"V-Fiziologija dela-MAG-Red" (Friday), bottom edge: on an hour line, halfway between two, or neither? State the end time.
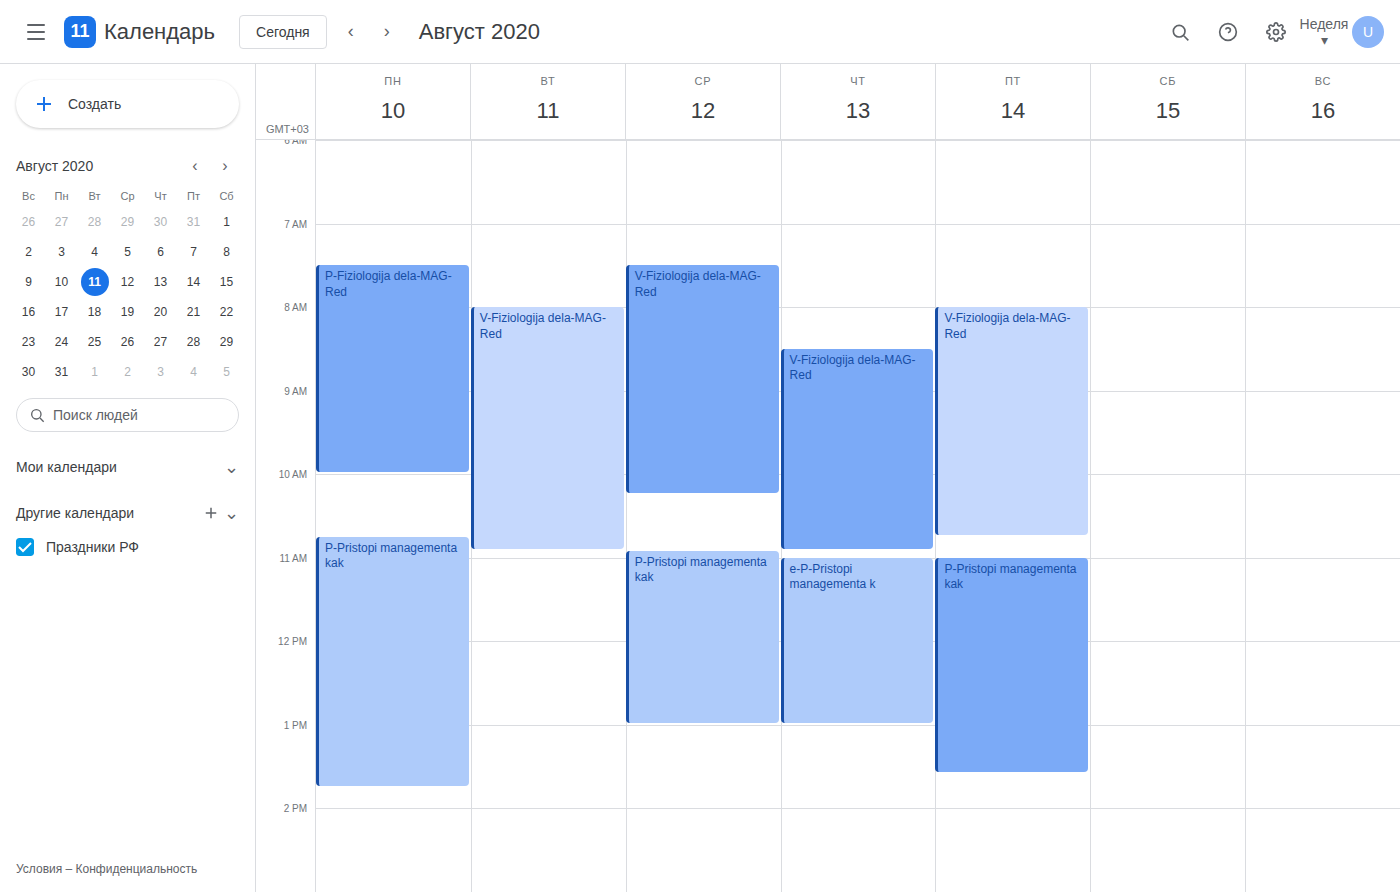
10:45 AM -- neither: three quarters of the way from the 10 AM line to the 11 AM line.